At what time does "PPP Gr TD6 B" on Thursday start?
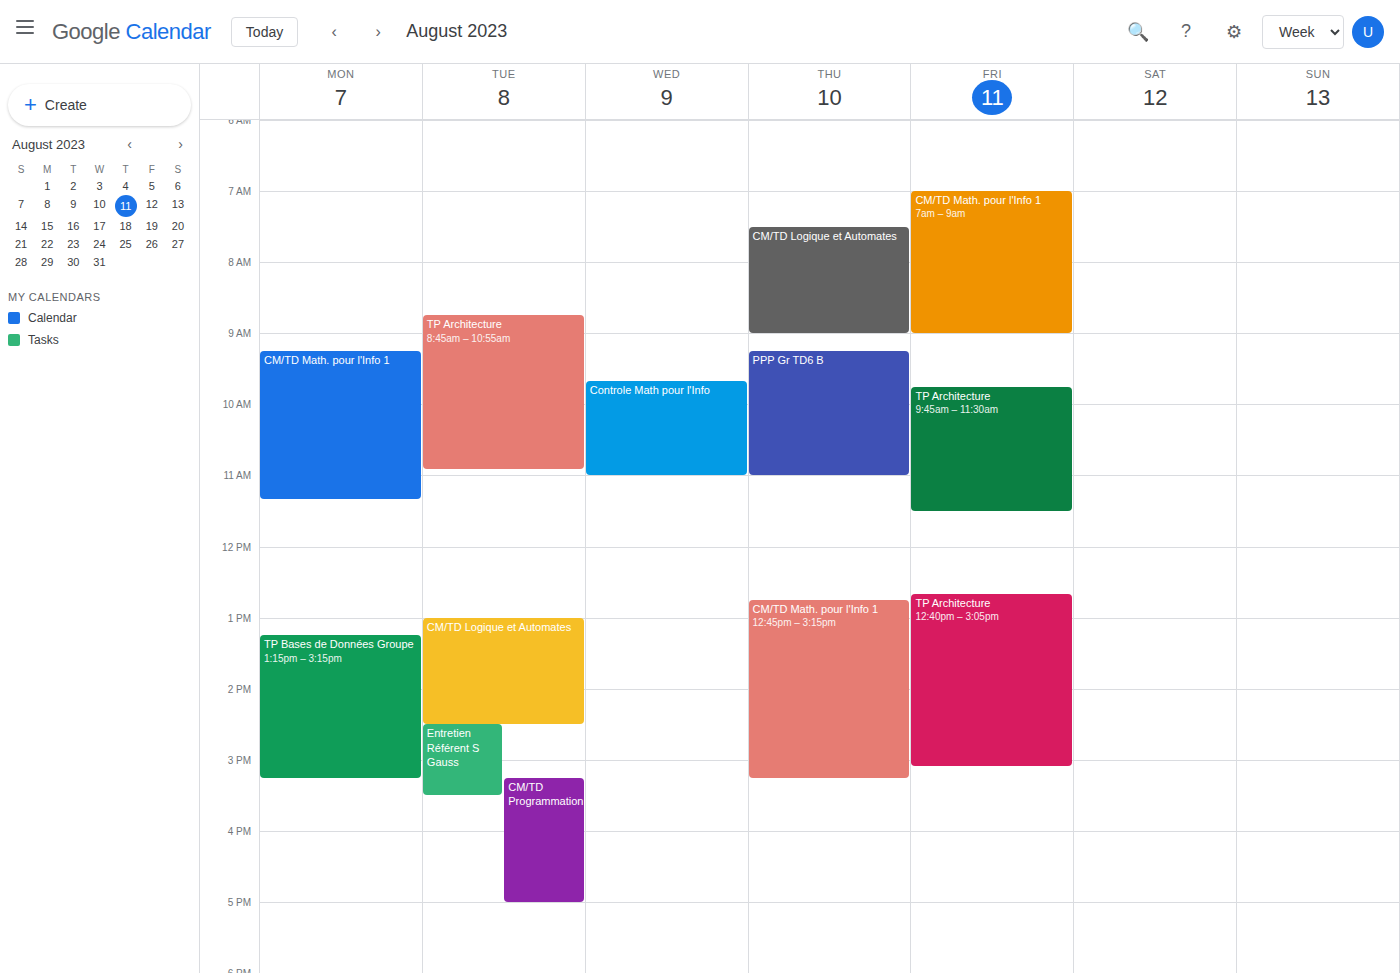
9:15 AM